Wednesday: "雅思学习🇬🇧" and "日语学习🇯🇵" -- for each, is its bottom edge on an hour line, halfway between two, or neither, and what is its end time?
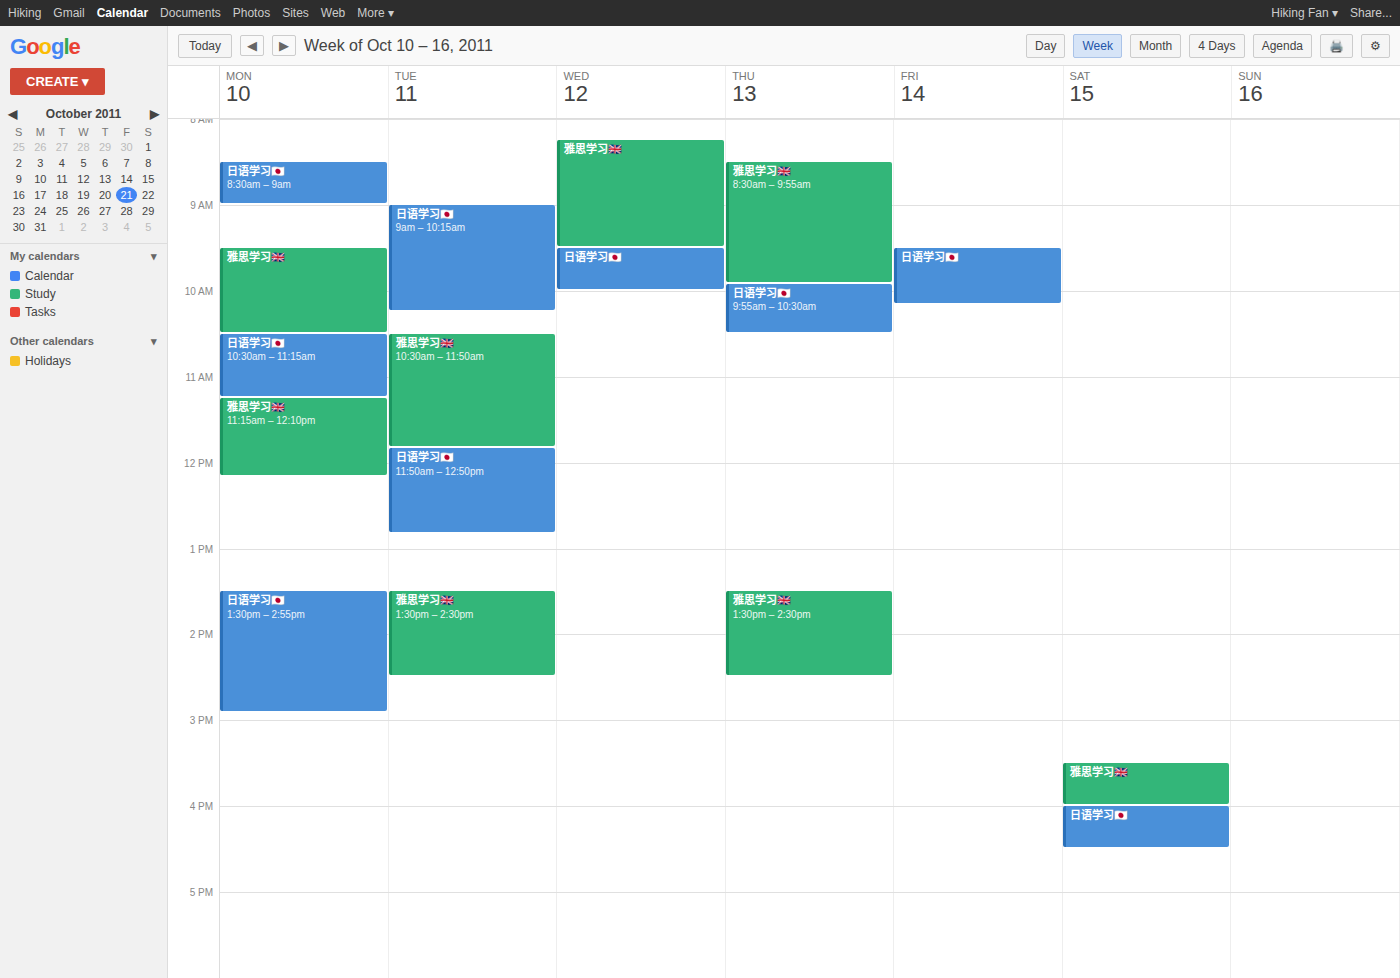
"雅思学习🇬🇧": 9:30 AM, halfway between the 9 AM and 10 AM lines. "日语学习🇯🇵": 10:00 AM, exactly on the 10 AM line.